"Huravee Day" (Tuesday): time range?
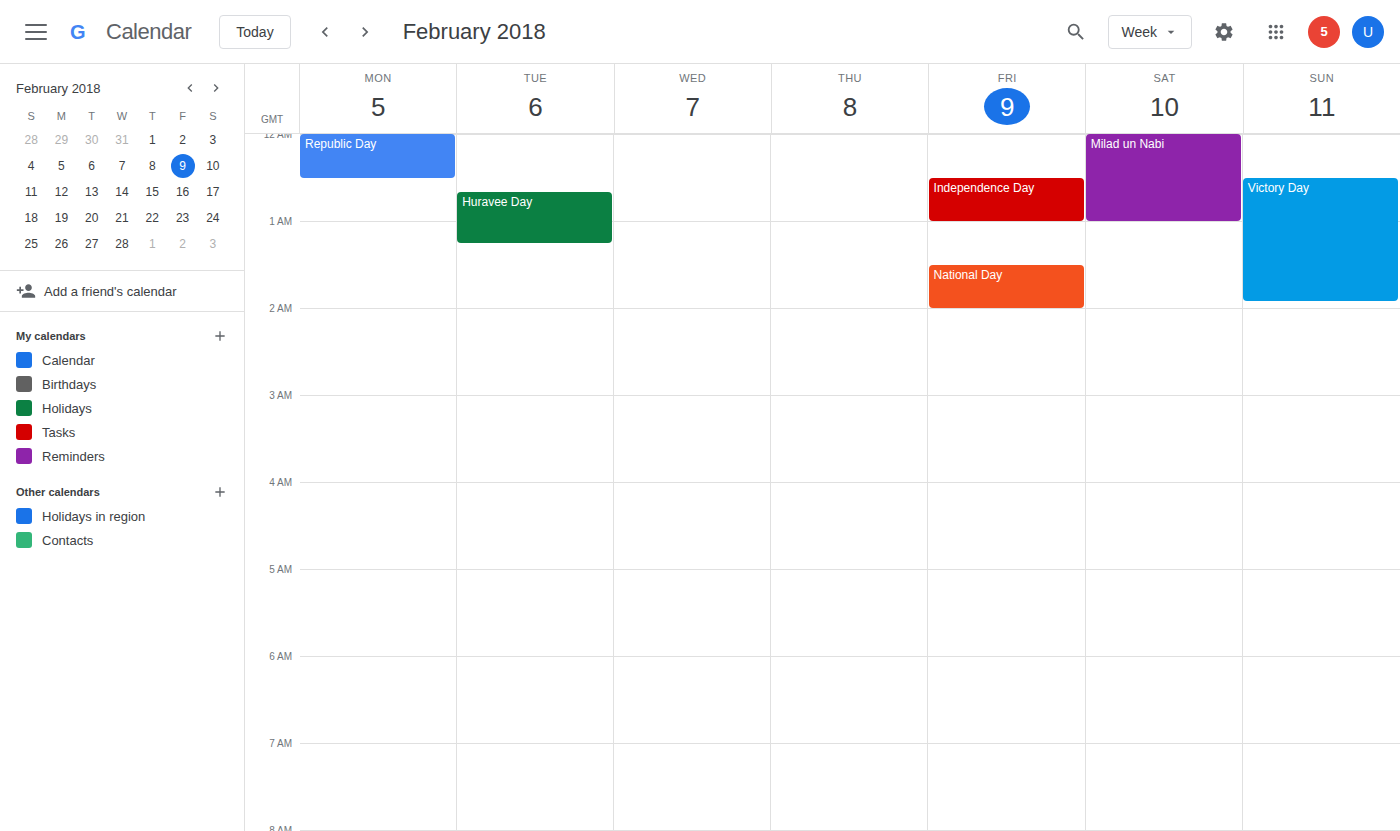
12:40 AM to 1:15 AM